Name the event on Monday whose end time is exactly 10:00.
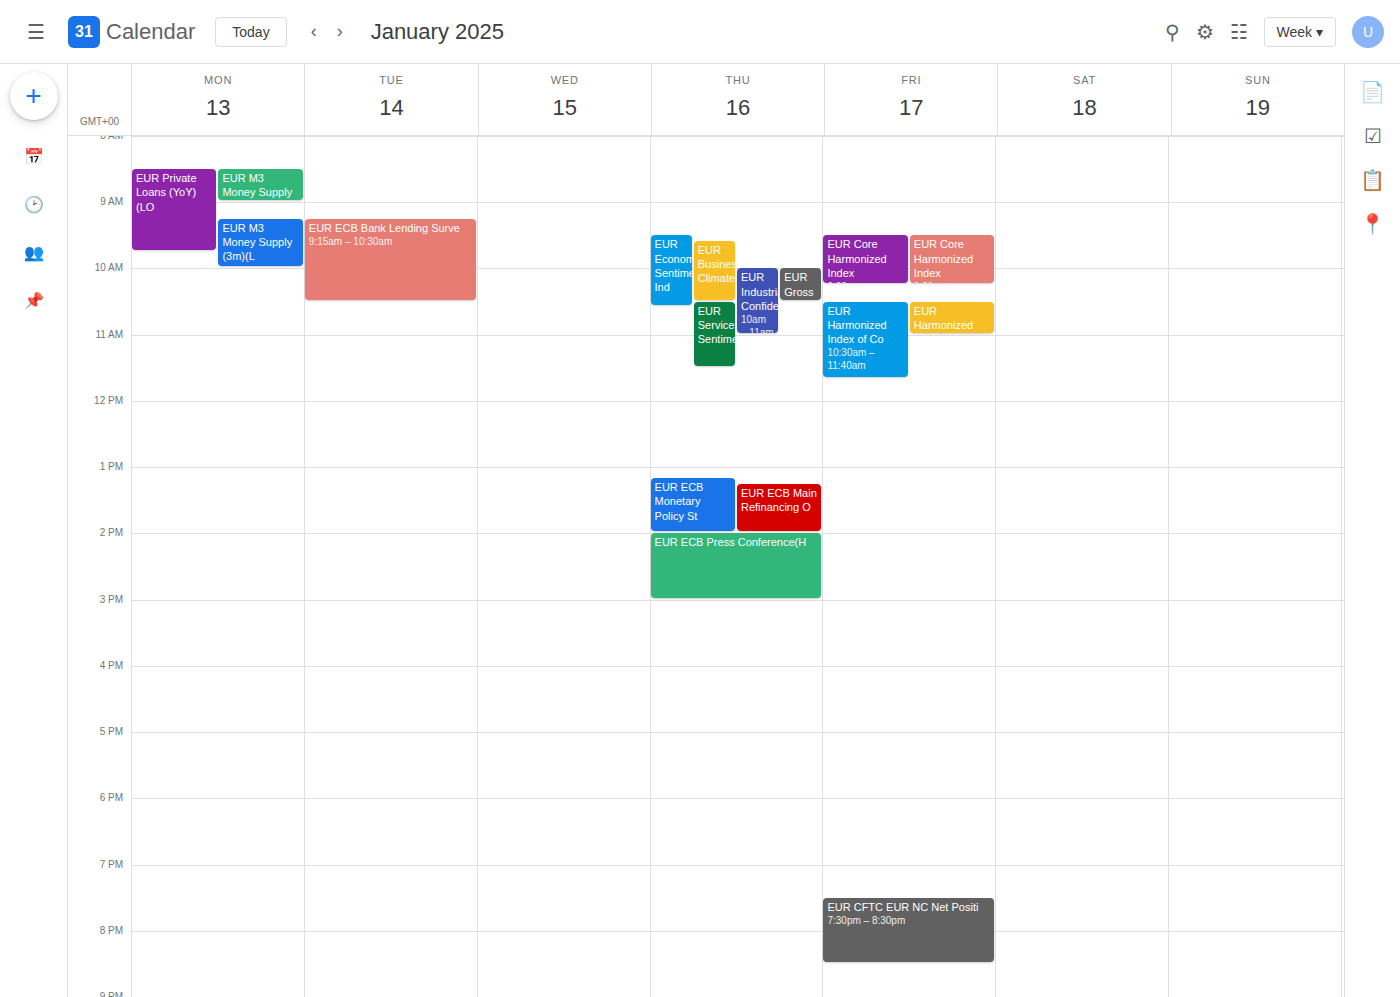
"EUR M3 Money Supply (3m)(L"